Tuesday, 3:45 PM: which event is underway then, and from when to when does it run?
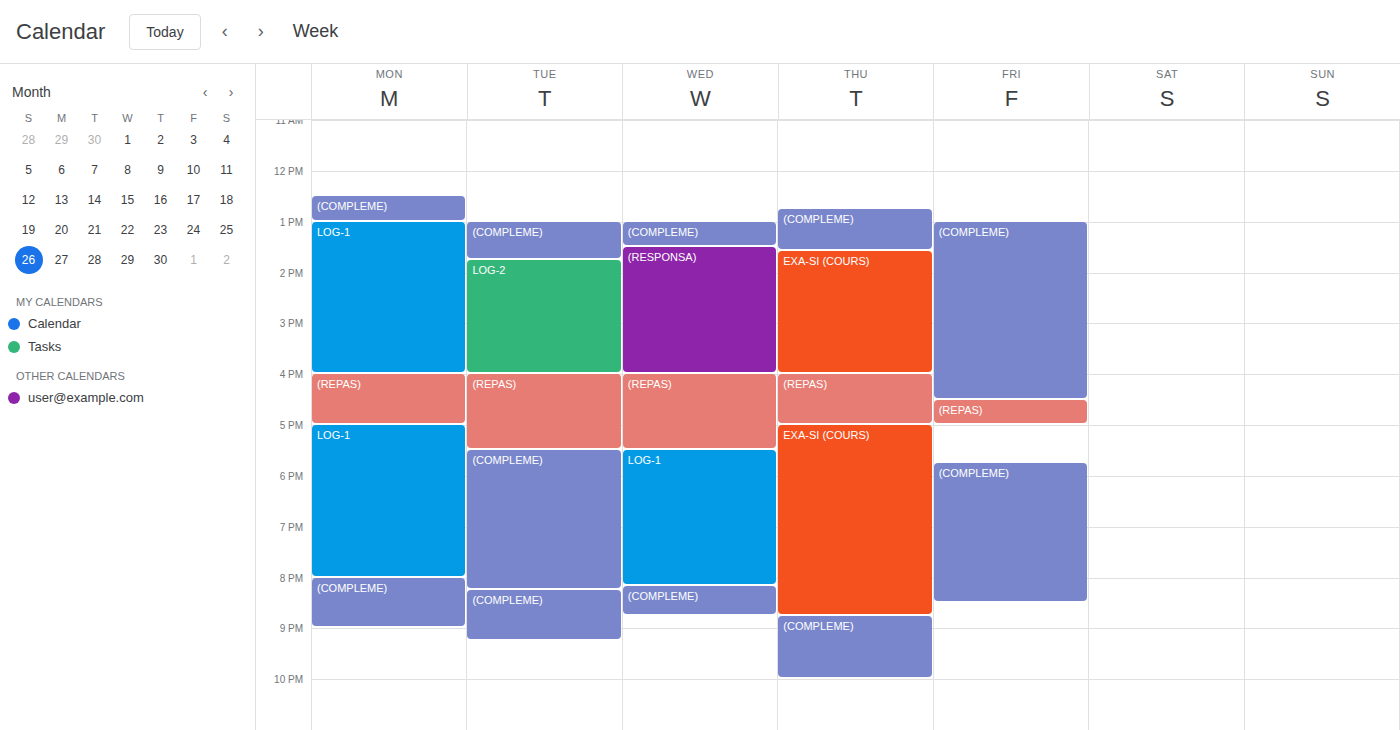
"LOG-2", 1:45 PM to 4:00 PM